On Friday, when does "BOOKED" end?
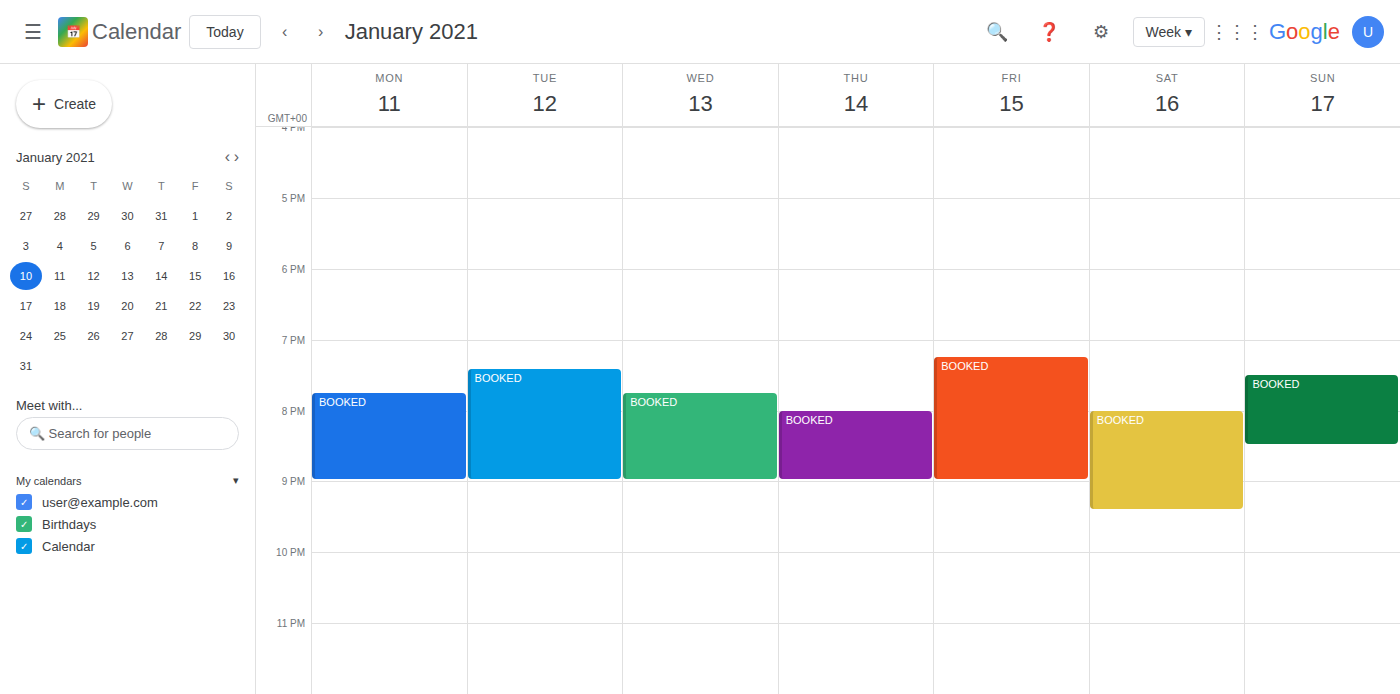
9:00 PM